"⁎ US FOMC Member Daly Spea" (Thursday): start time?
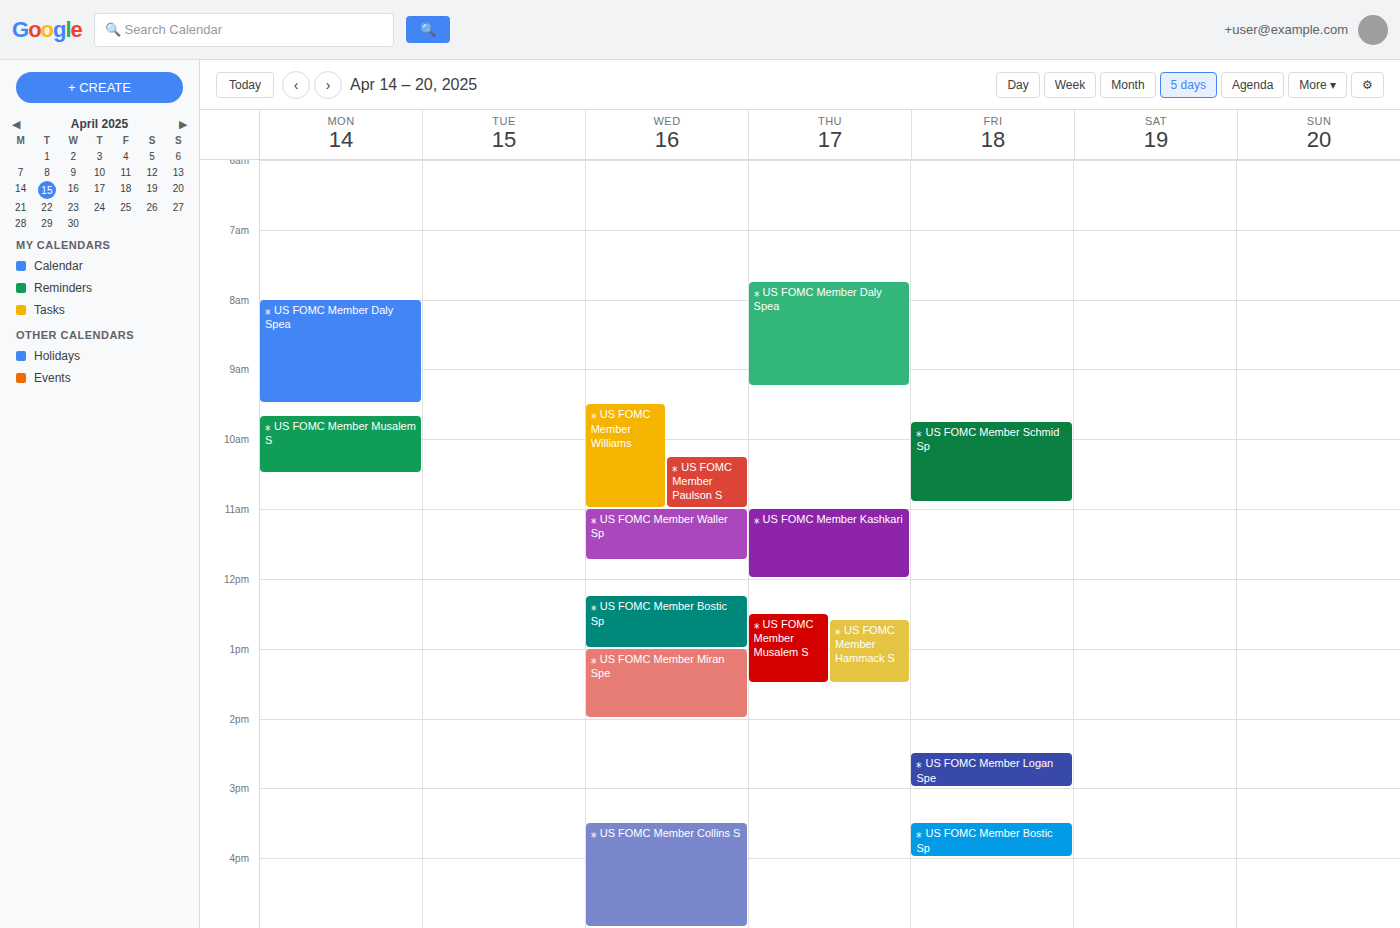
7:45 AM